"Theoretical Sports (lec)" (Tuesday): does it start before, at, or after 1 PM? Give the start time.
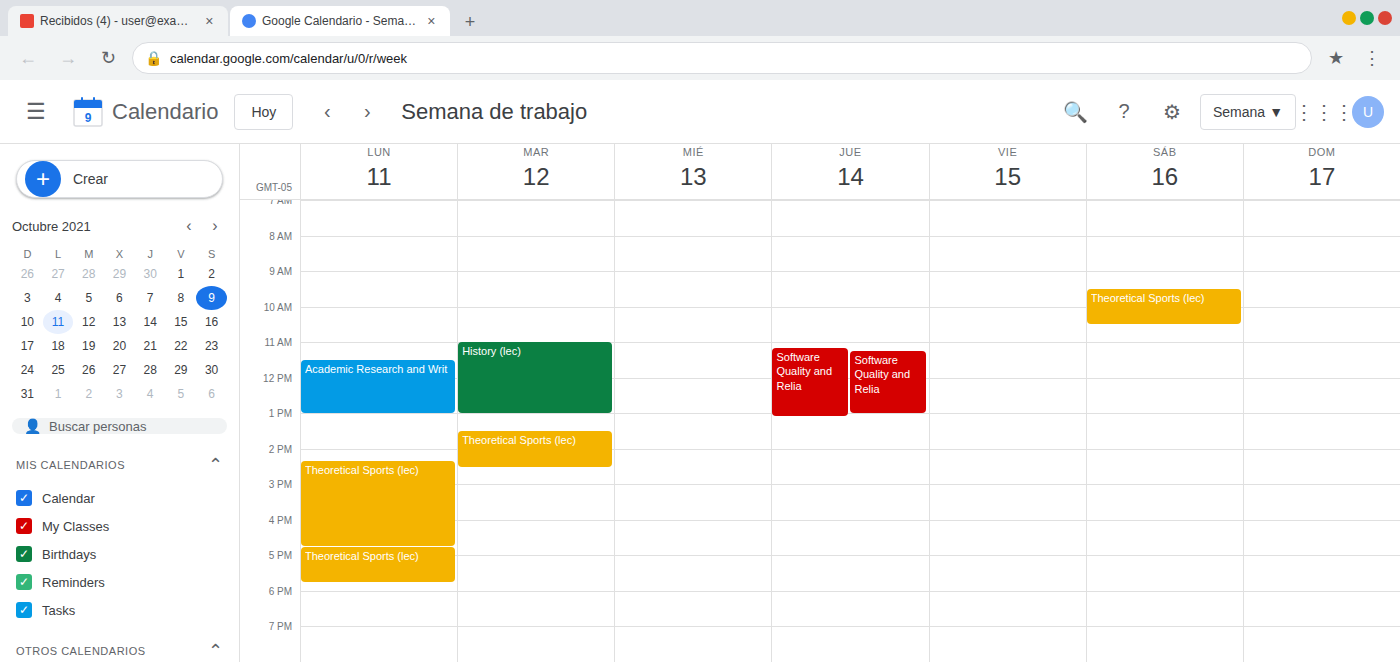
1:30 PM -- after 1 PM, 30 minutes below the 1 PM line.